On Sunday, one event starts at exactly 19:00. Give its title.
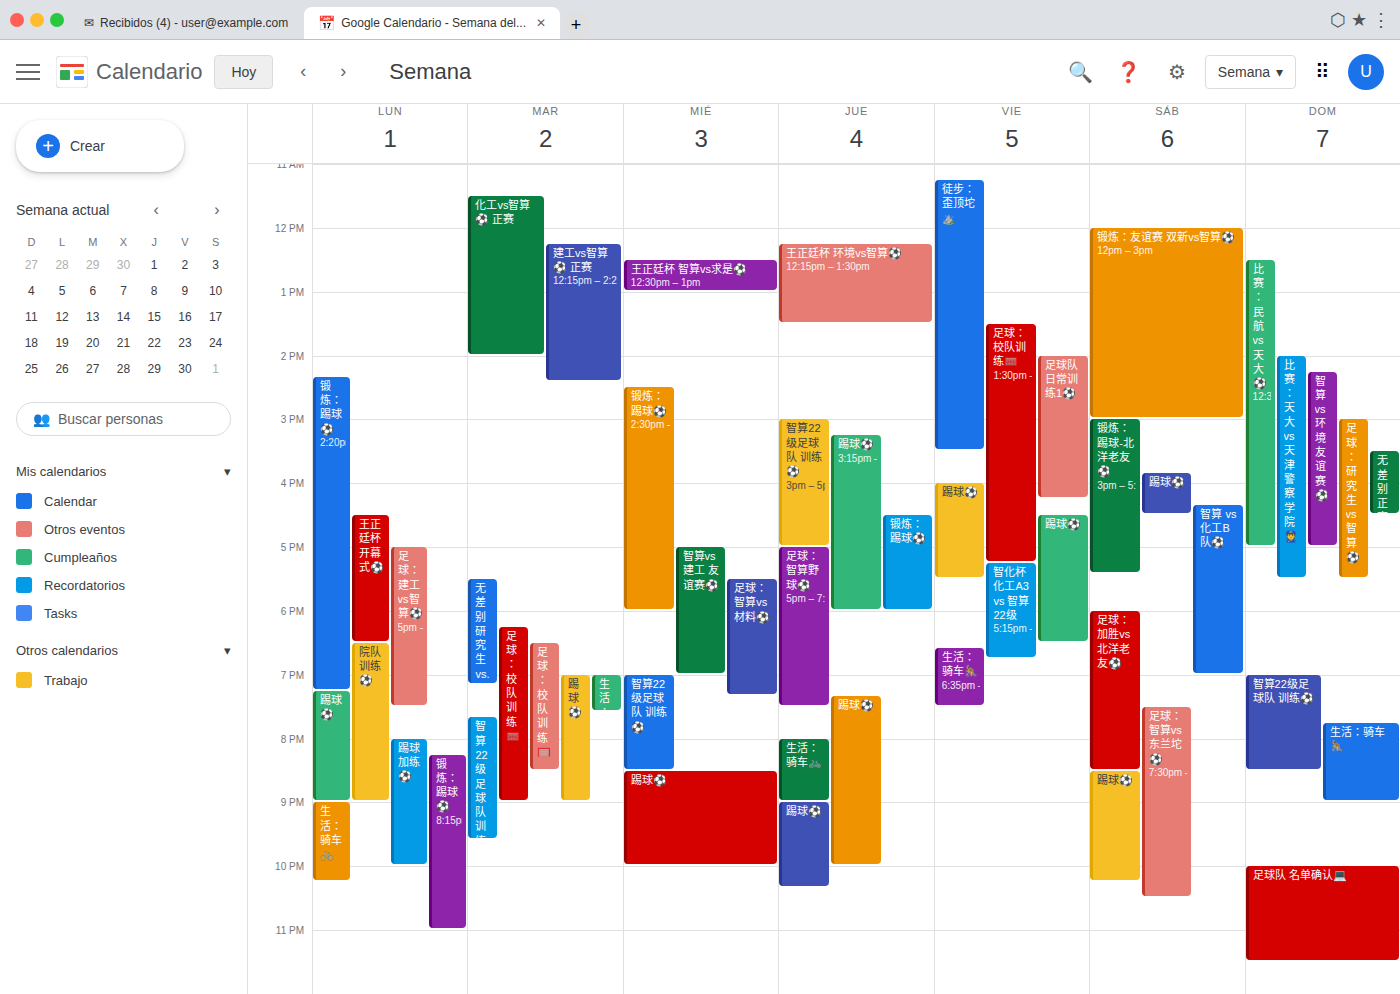
"智算22级足球队 训练⚽️"